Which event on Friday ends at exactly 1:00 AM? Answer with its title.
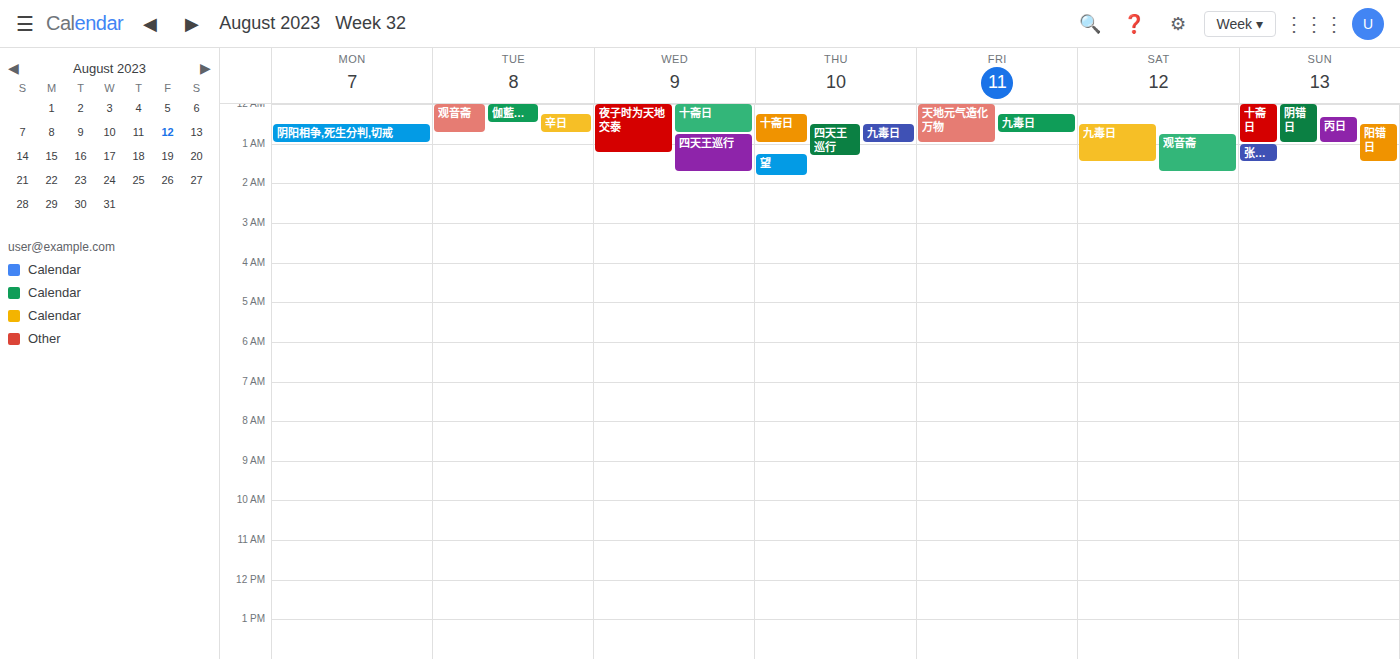
"天地元气造化万物"